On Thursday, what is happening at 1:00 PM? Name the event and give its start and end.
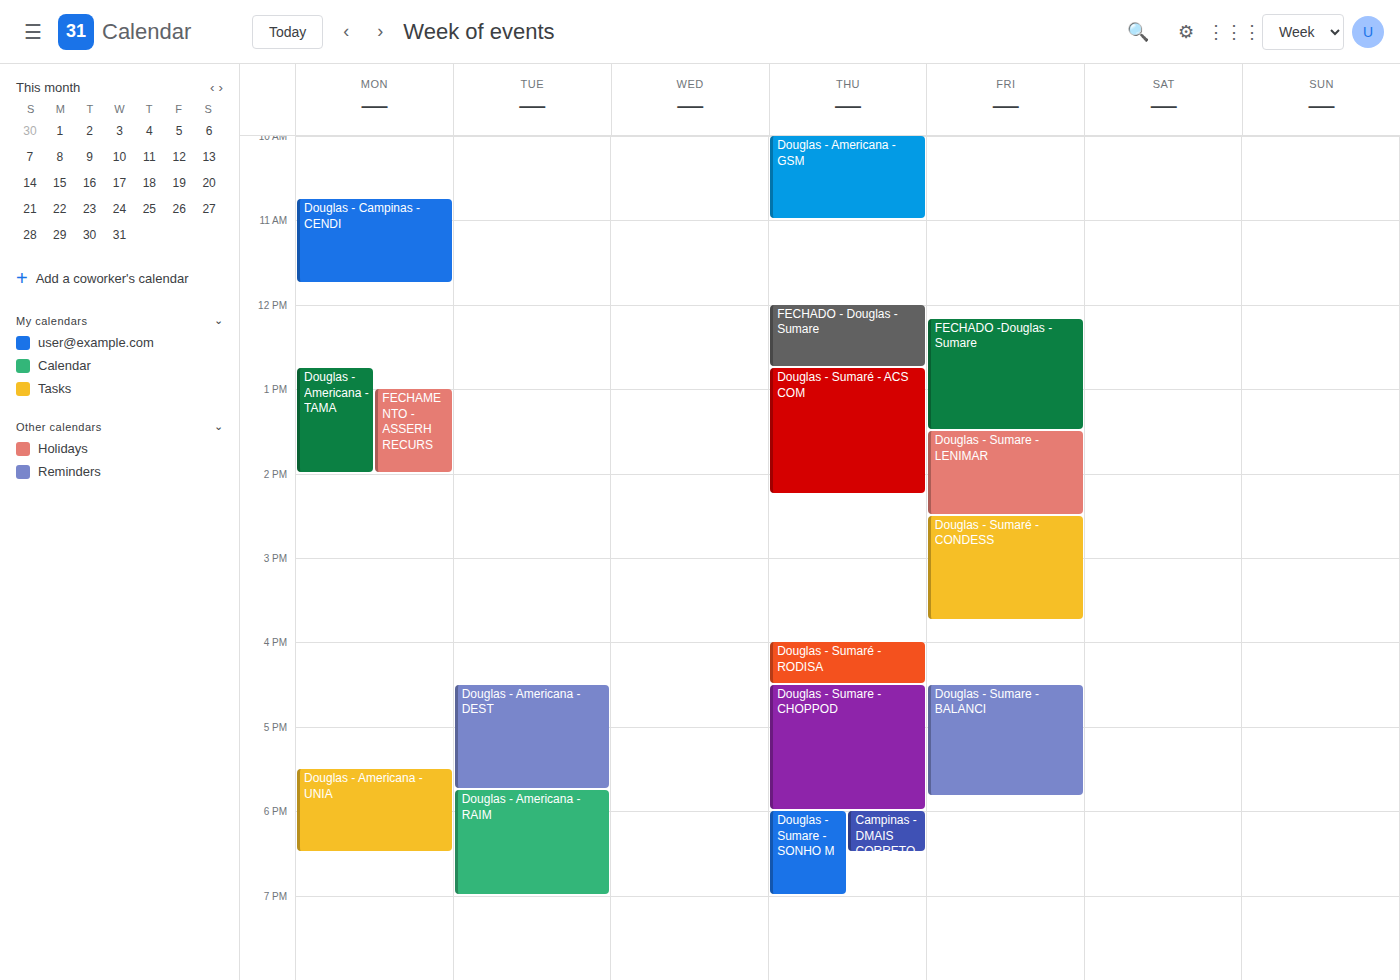
"Douglas - Sumaré - ACS COM", 12:45 PM to 2:15 PM